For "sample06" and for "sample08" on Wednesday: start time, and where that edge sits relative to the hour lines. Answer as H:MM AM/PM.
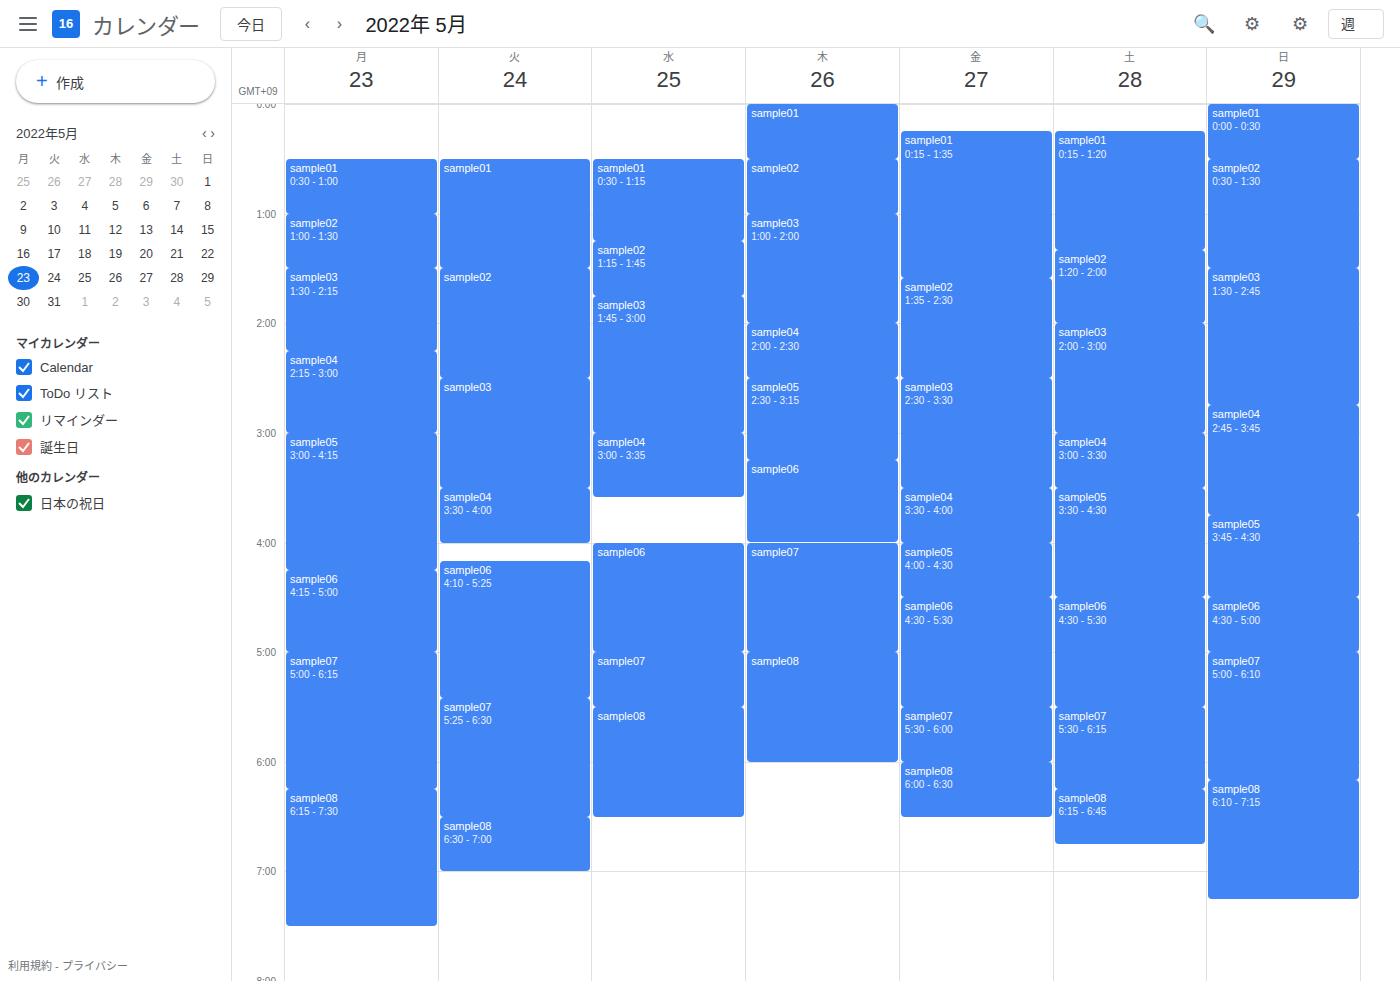
"sample06": 4:00 AM, exactly on the 4 AM line. "sample08": 5:30 AM, halfway between the 5 AM and 6 AM lines.